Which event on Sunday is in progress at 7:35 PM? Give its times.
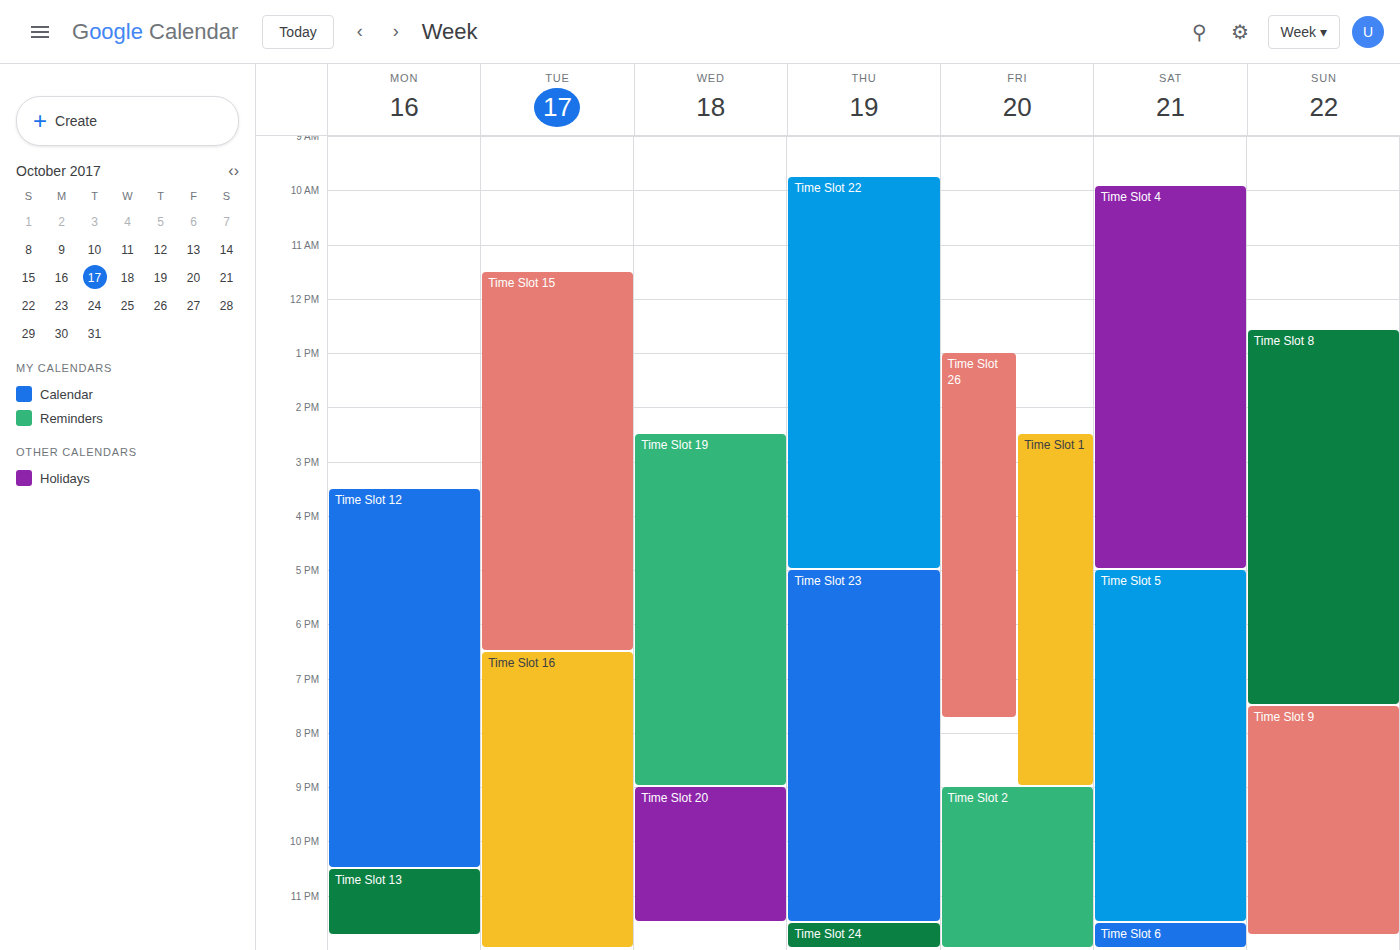
"Time Slot 9", 7:30 PM to 11:45 PM